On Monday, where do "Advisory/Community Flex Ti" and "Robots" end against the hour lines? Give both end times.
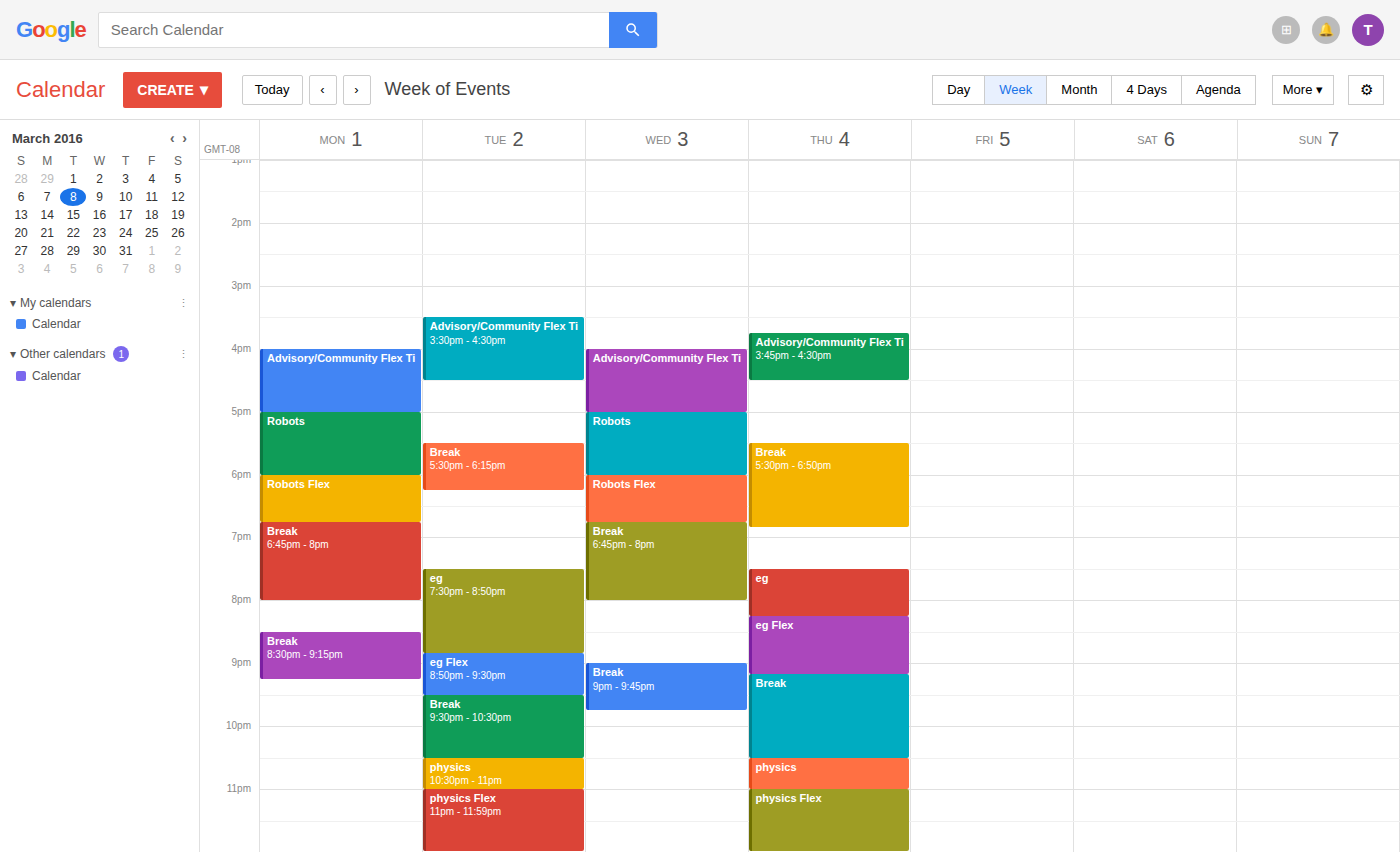
"Advisory/Community Flex Ti": 17:00, exactly on the 17:00 line. "Robots": 18:00, exactly on the 18:00 line.